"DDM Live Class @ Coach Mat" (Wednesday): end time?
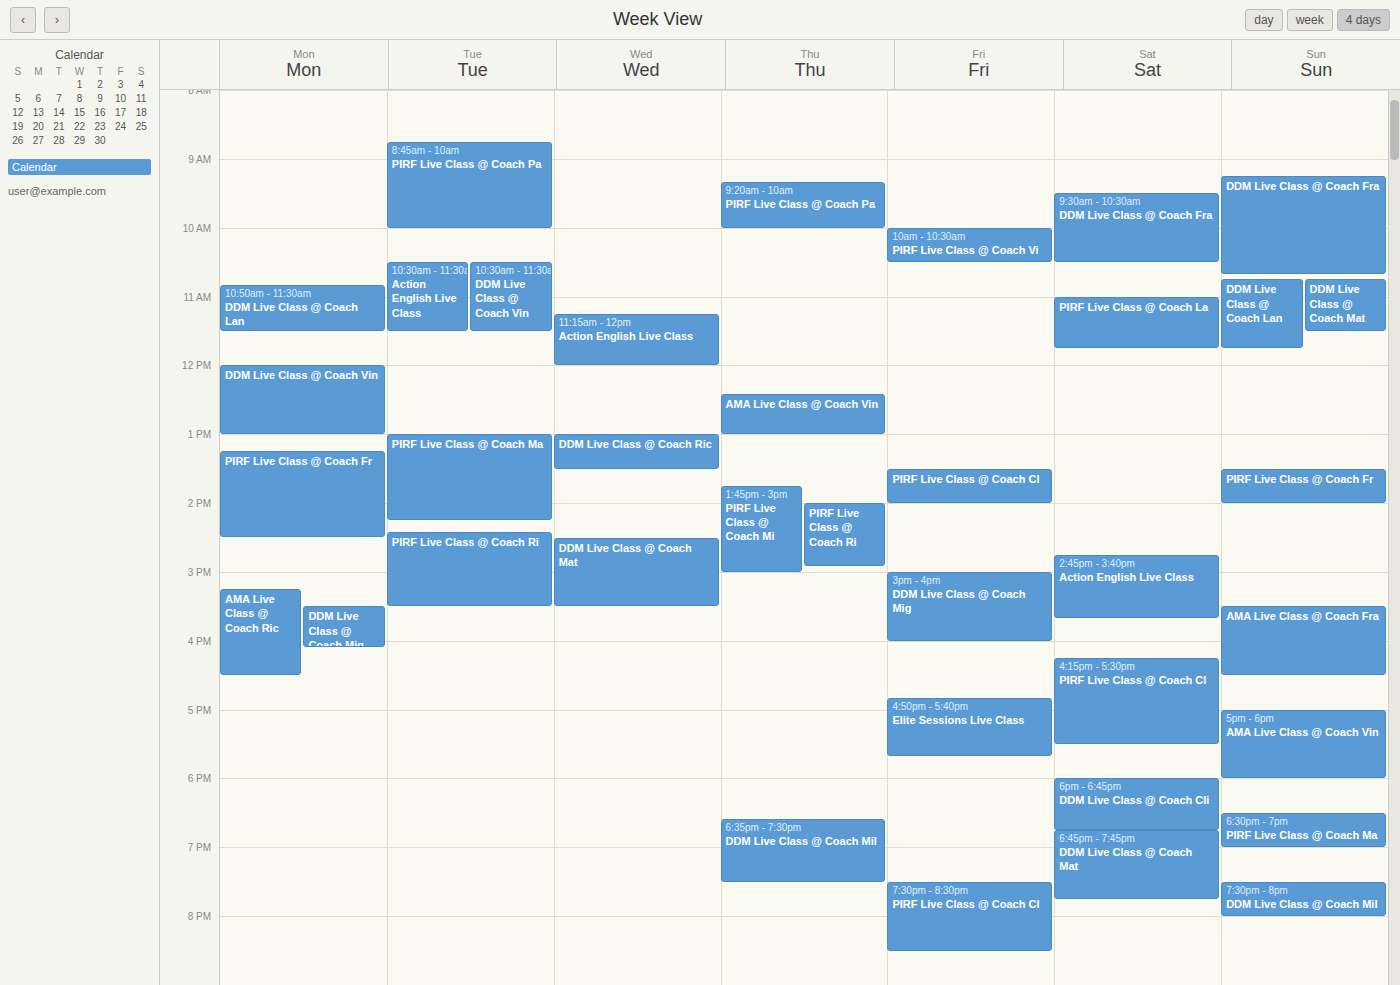
3:30 PM